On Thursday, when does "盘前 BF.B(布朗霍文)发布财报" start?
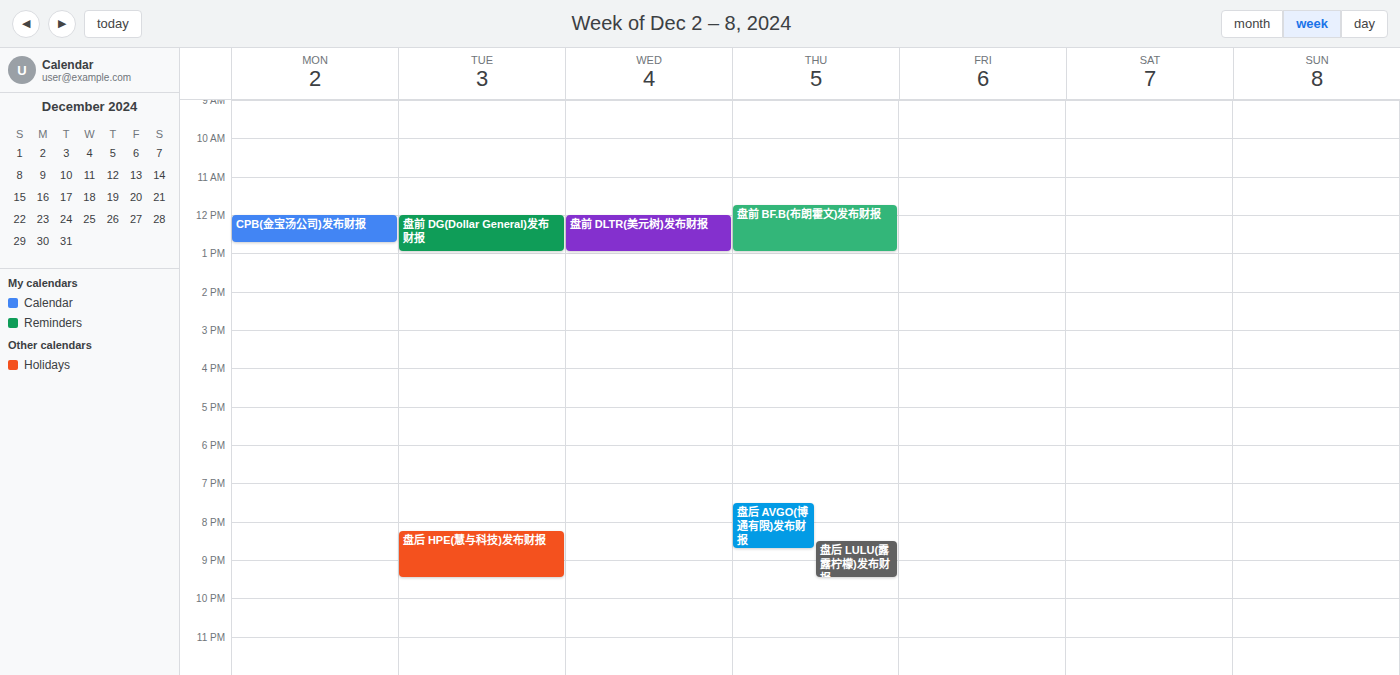
11:45 AM